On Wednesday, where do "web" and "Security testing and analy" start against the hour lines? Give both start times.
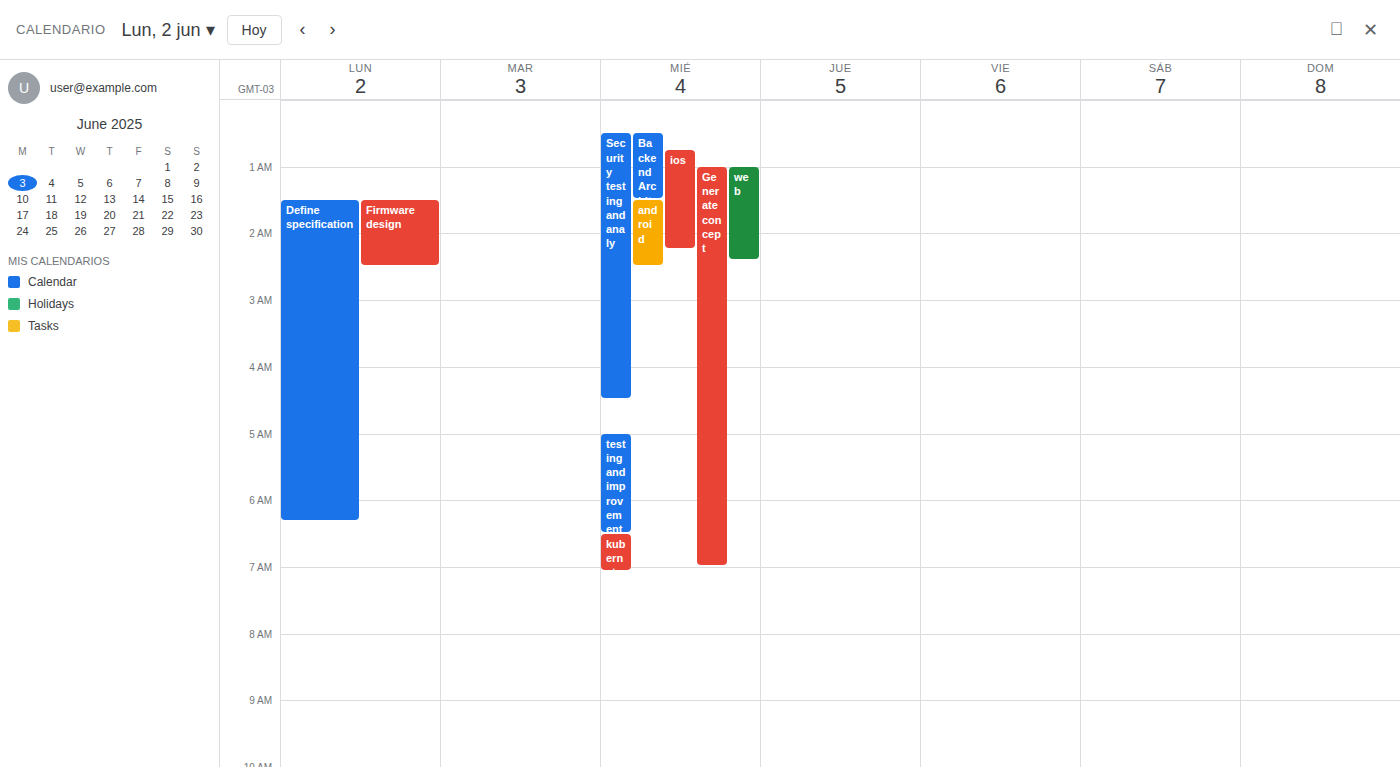
"web": 1:00 AM, exactly on the 1 AM line. "Security testing and analy": 12:30 AM, halfway between the 12 AM and 1 AM lines.